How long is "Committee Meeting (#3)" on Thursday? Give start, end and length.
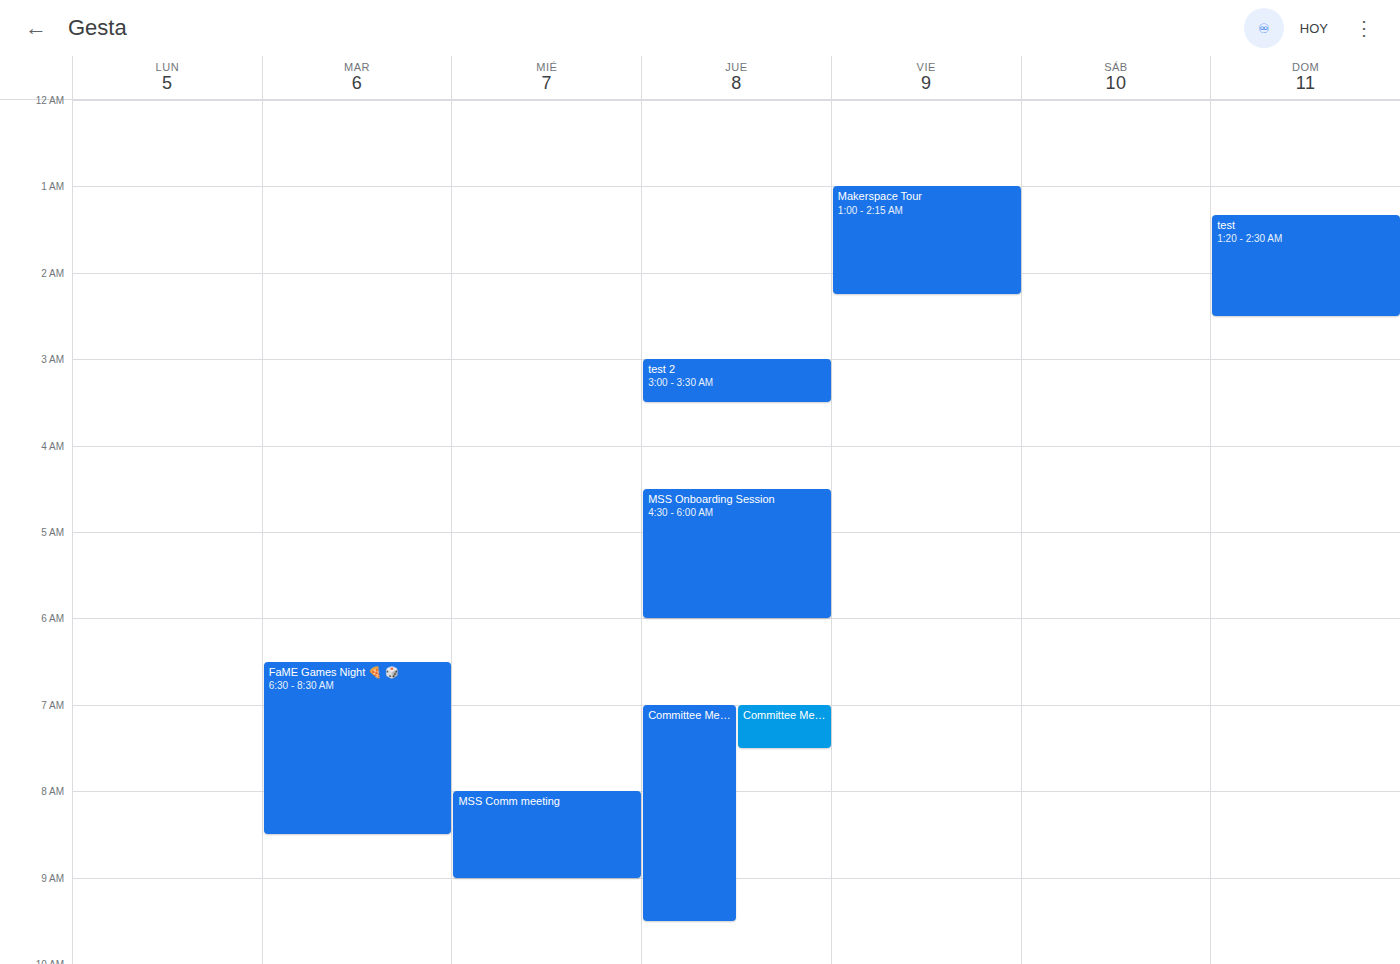
7:00 AM to 9:30 AM, 2 hours 30 minutes